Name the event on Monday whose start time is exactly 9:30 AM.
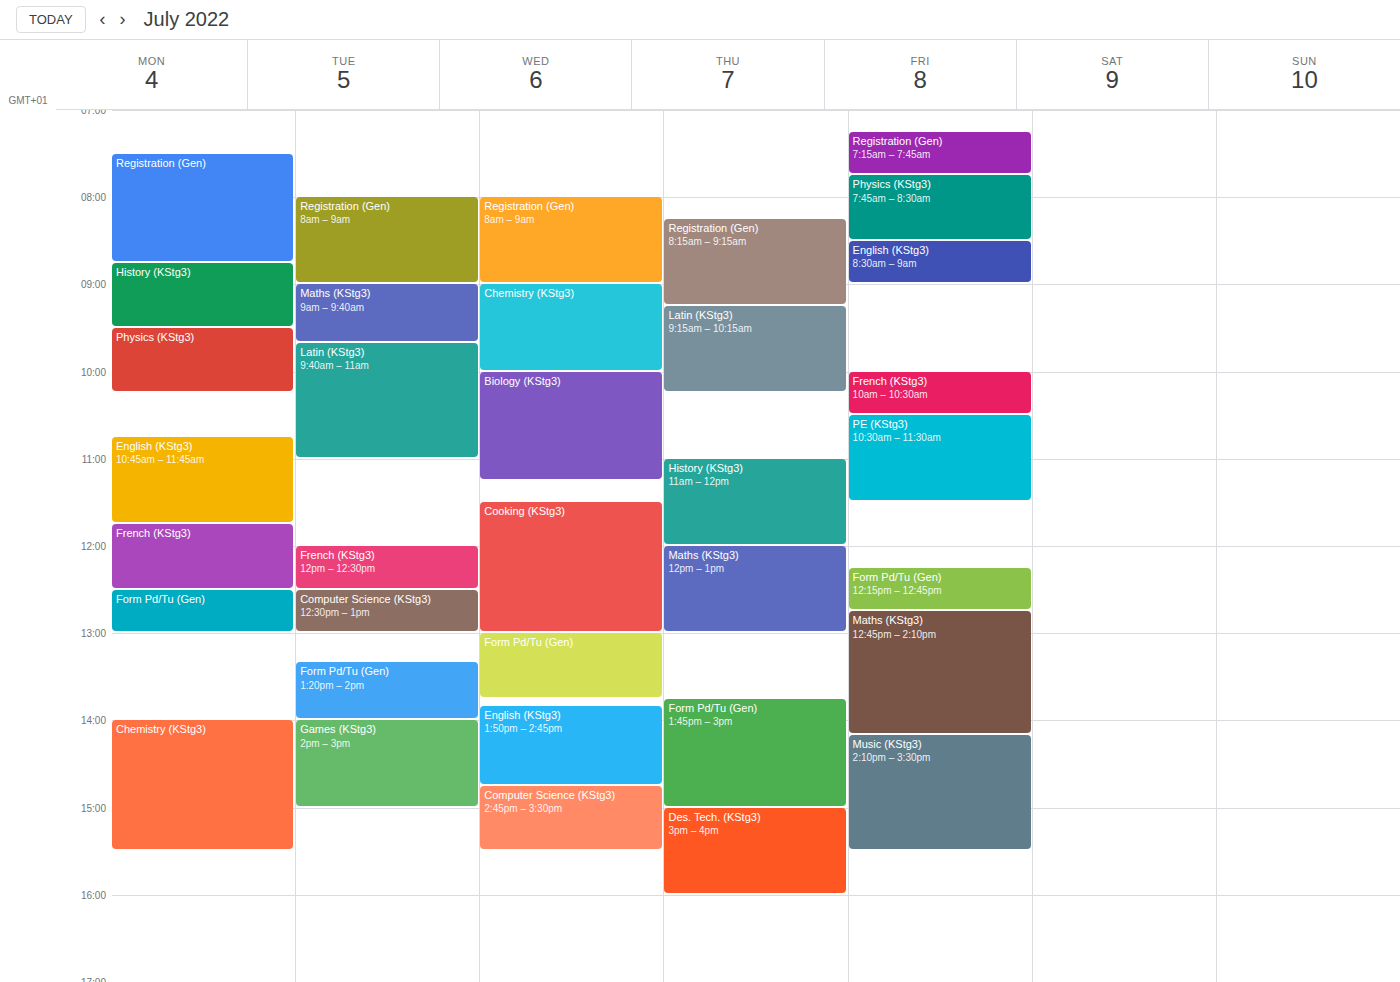
"Physics (KStg3)"